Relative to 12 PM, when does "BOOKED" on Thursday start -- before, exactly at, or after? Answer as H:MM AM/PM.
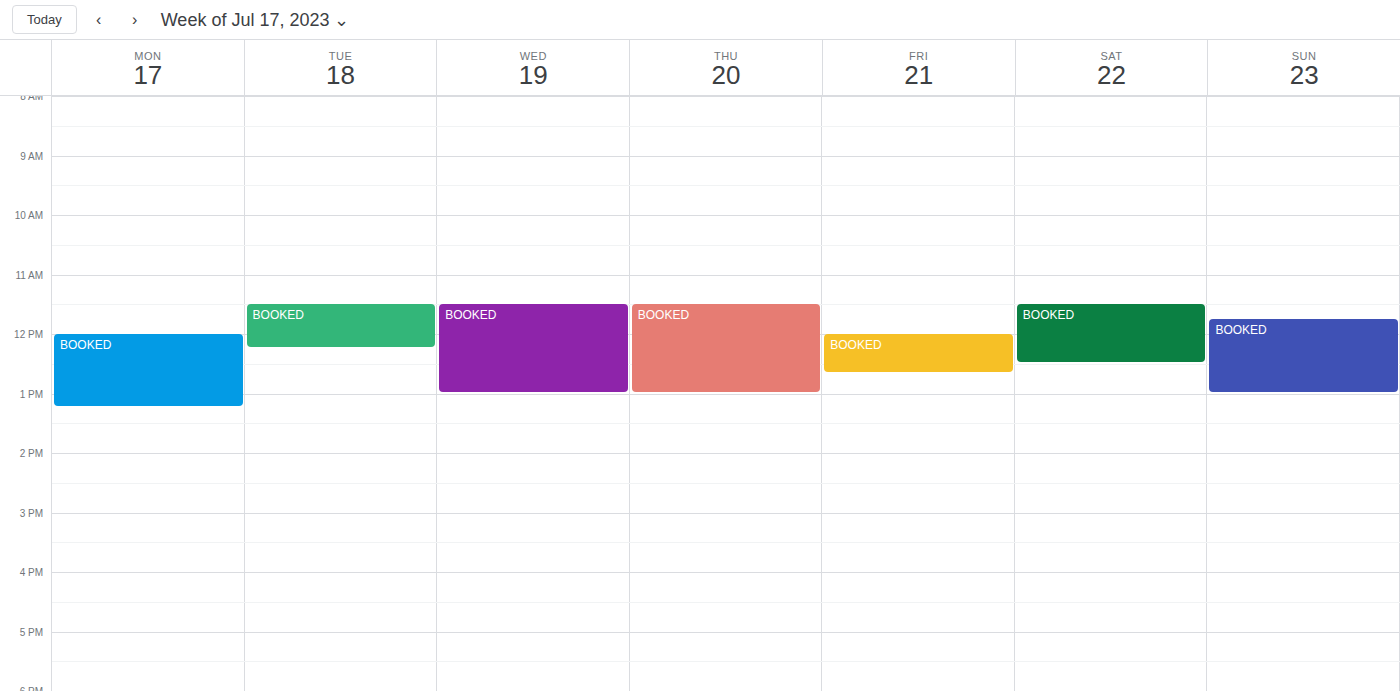
11:30 AM -- before 12 PM, 30 minutes above the 12 PM line.